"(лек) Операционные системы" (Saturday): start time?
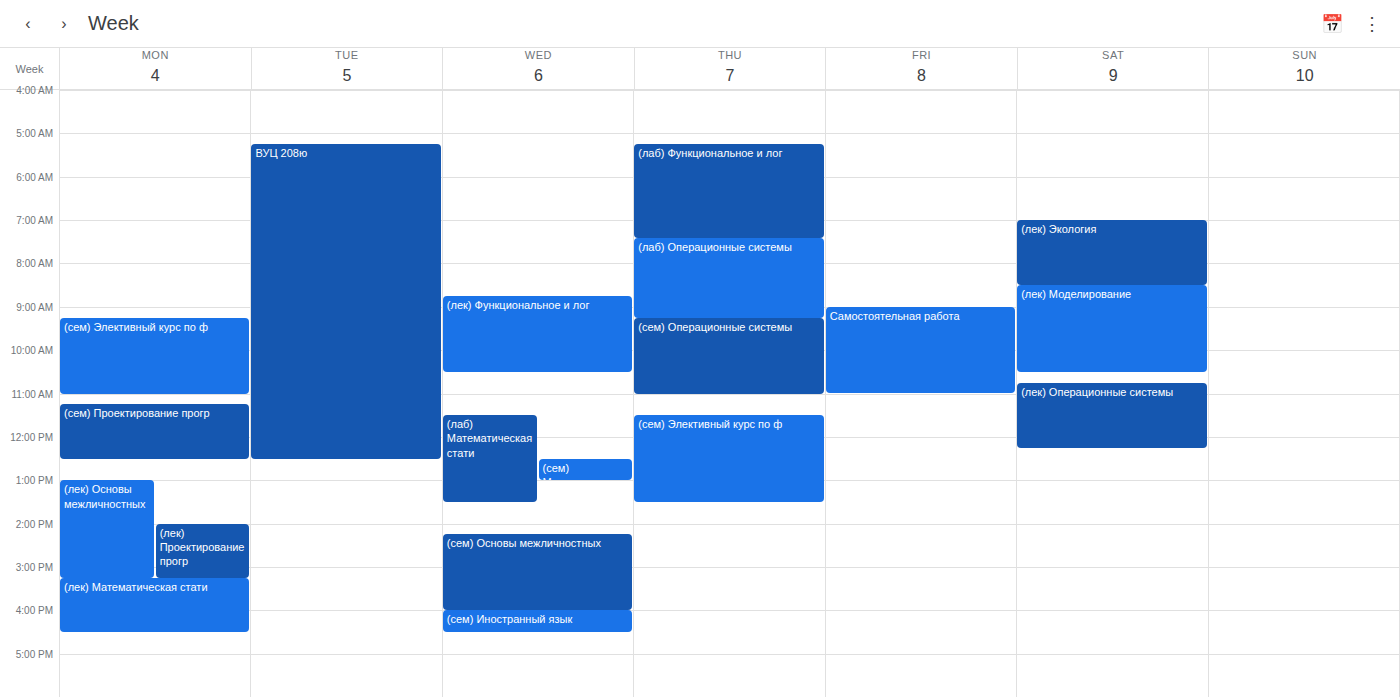
10:45 AM